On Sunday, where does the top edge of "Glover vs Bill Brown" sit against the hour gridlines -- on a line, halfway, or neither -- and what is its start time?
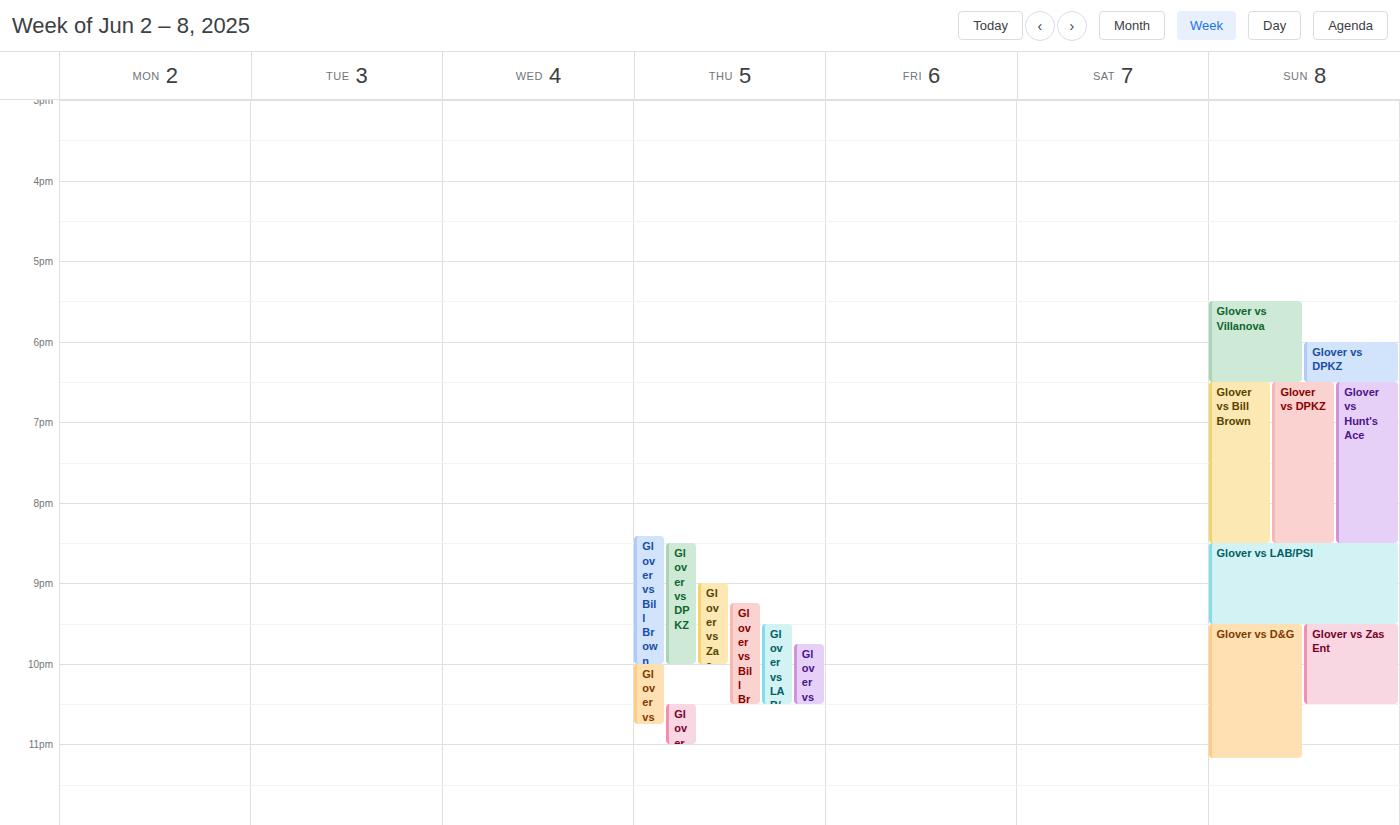
6:30 PM -- halfway between the 6 PM and 7 PM lines.